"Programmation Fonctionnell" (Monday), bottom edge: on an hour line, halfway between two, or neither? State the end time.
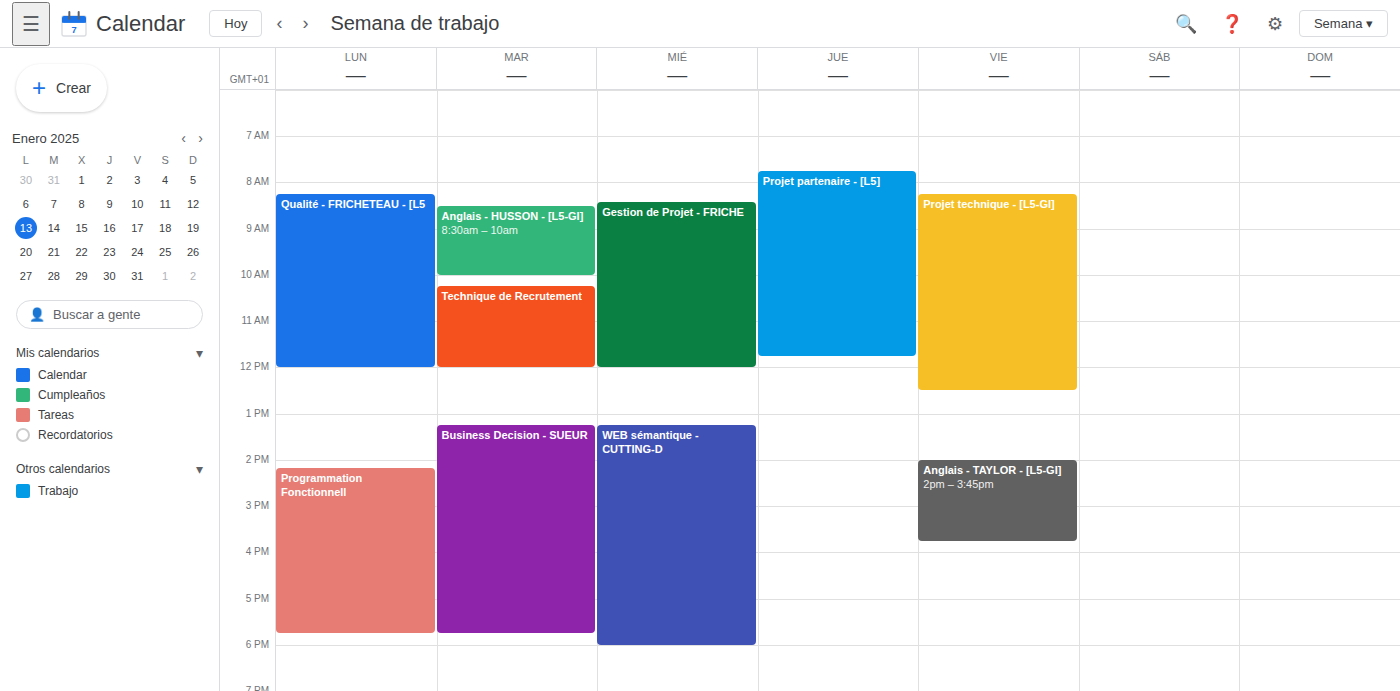
5:45 PM -- neither: three quarters of the way from the 5 PM line to the 6 PM line.